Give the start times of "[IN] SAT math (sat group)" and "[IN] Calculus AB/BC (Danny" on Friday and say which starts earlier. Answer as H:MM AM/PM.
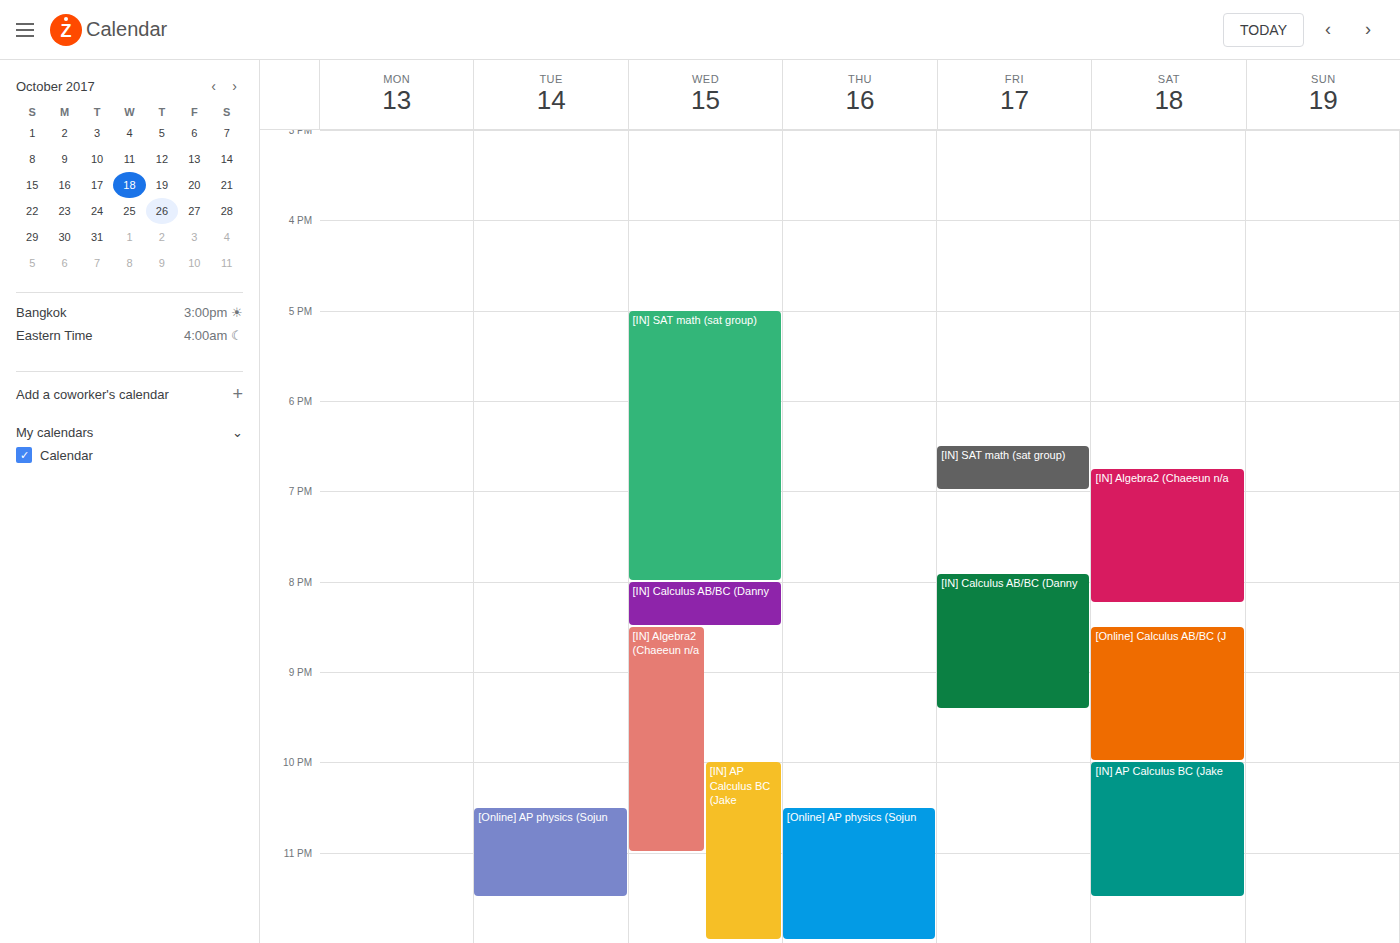
"[IN] SAT math (sat group)" 6:30 PM; "[IN] Calculus AB/BC (Danny" 7:55 PM.